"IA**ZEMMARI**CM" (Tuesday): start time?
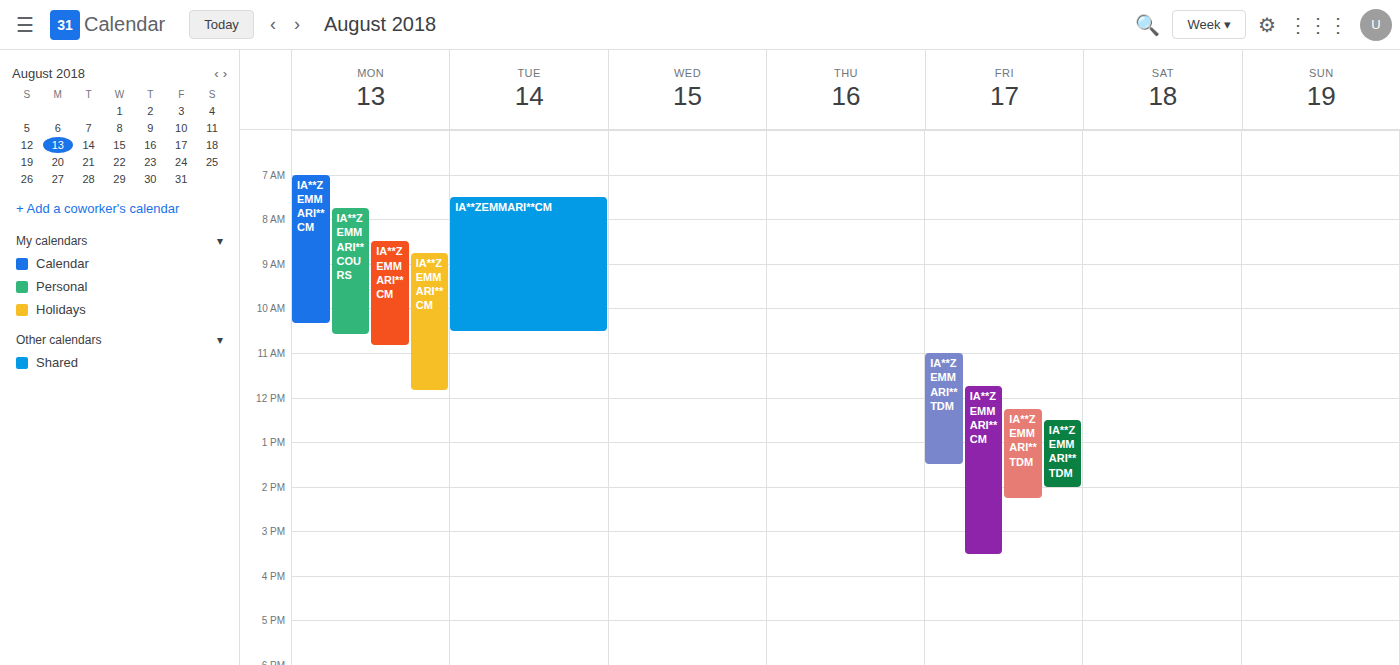
7:30 AM